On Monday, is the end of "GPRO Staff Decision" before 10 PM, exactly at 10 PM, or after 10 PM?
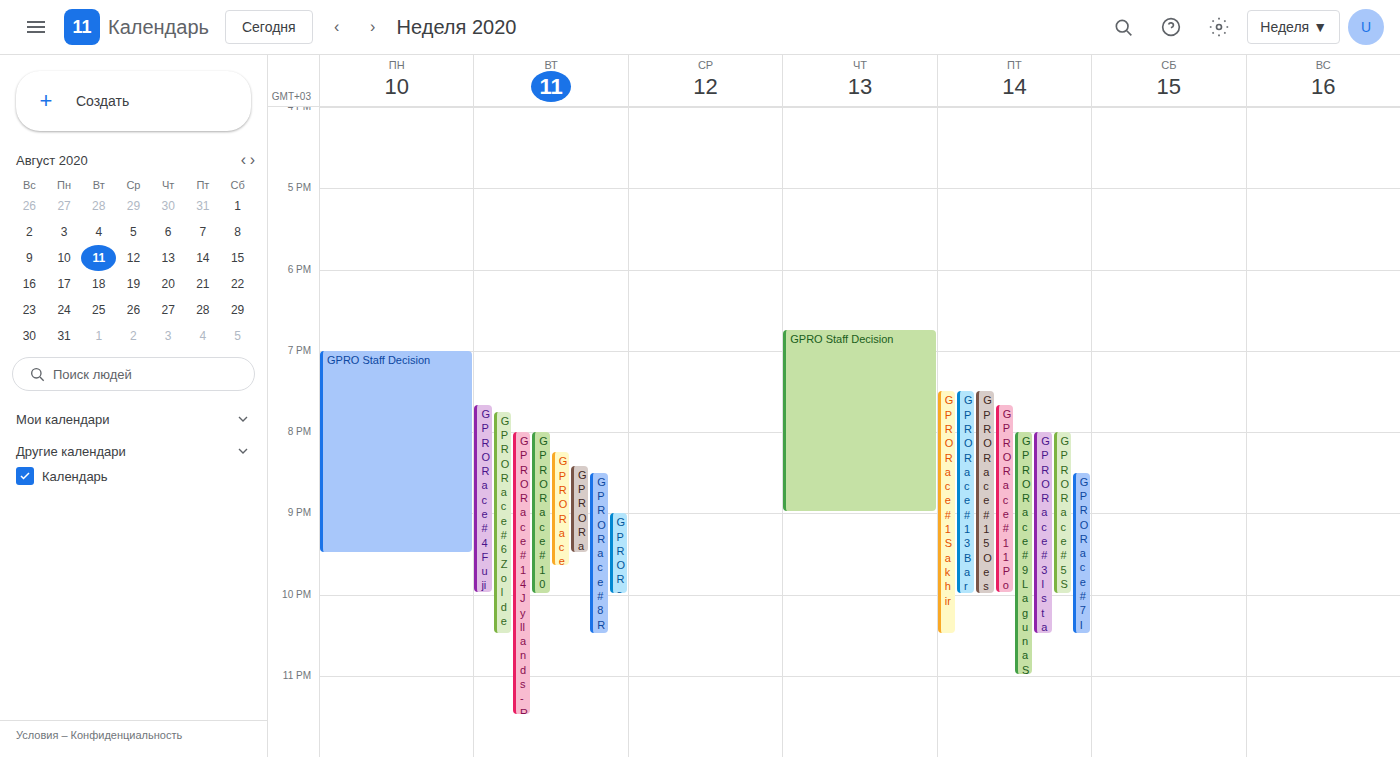
9:30 PM -- before 10 PM, 30 minutes above the 10 PM line.